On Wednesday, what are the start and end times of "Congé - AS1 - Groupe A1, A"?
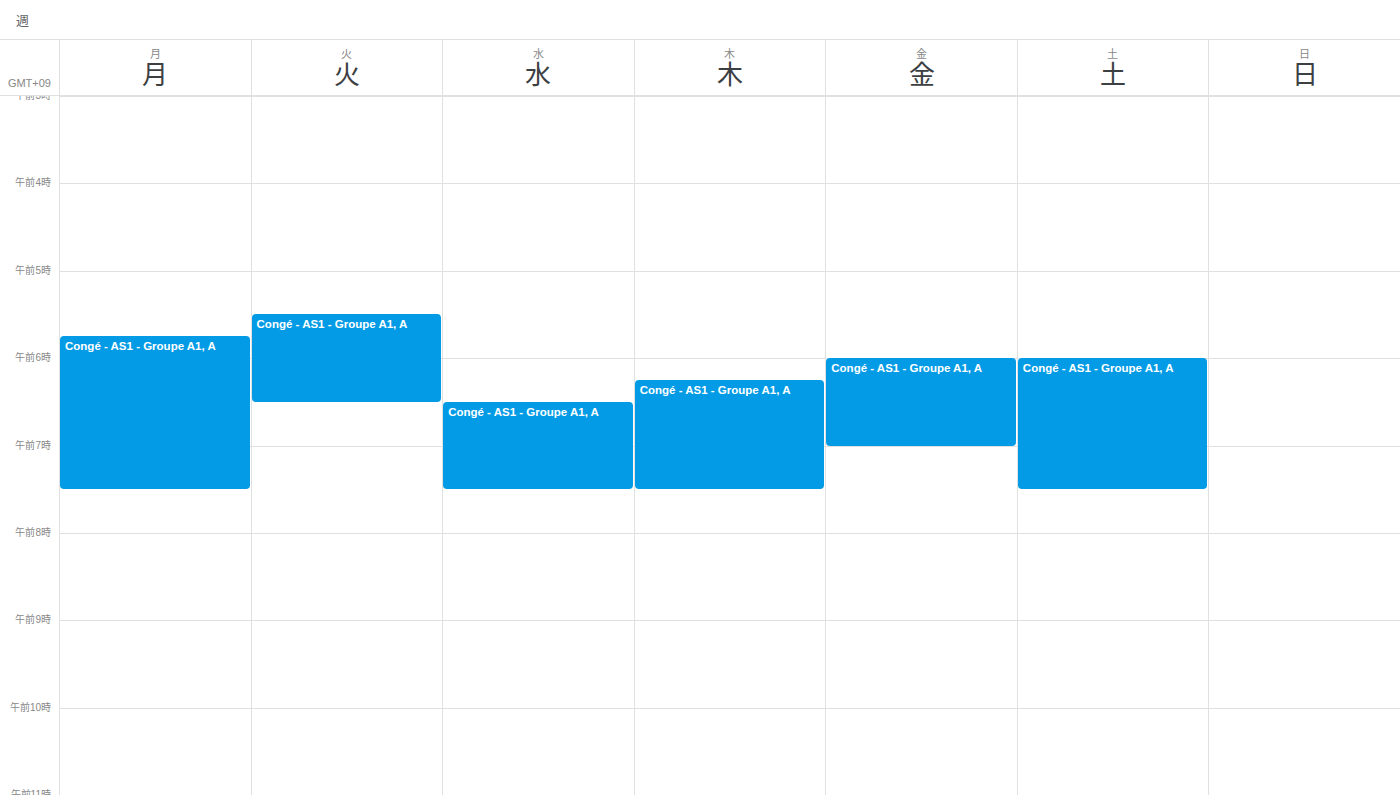
6:30 AM to 7:30 AM